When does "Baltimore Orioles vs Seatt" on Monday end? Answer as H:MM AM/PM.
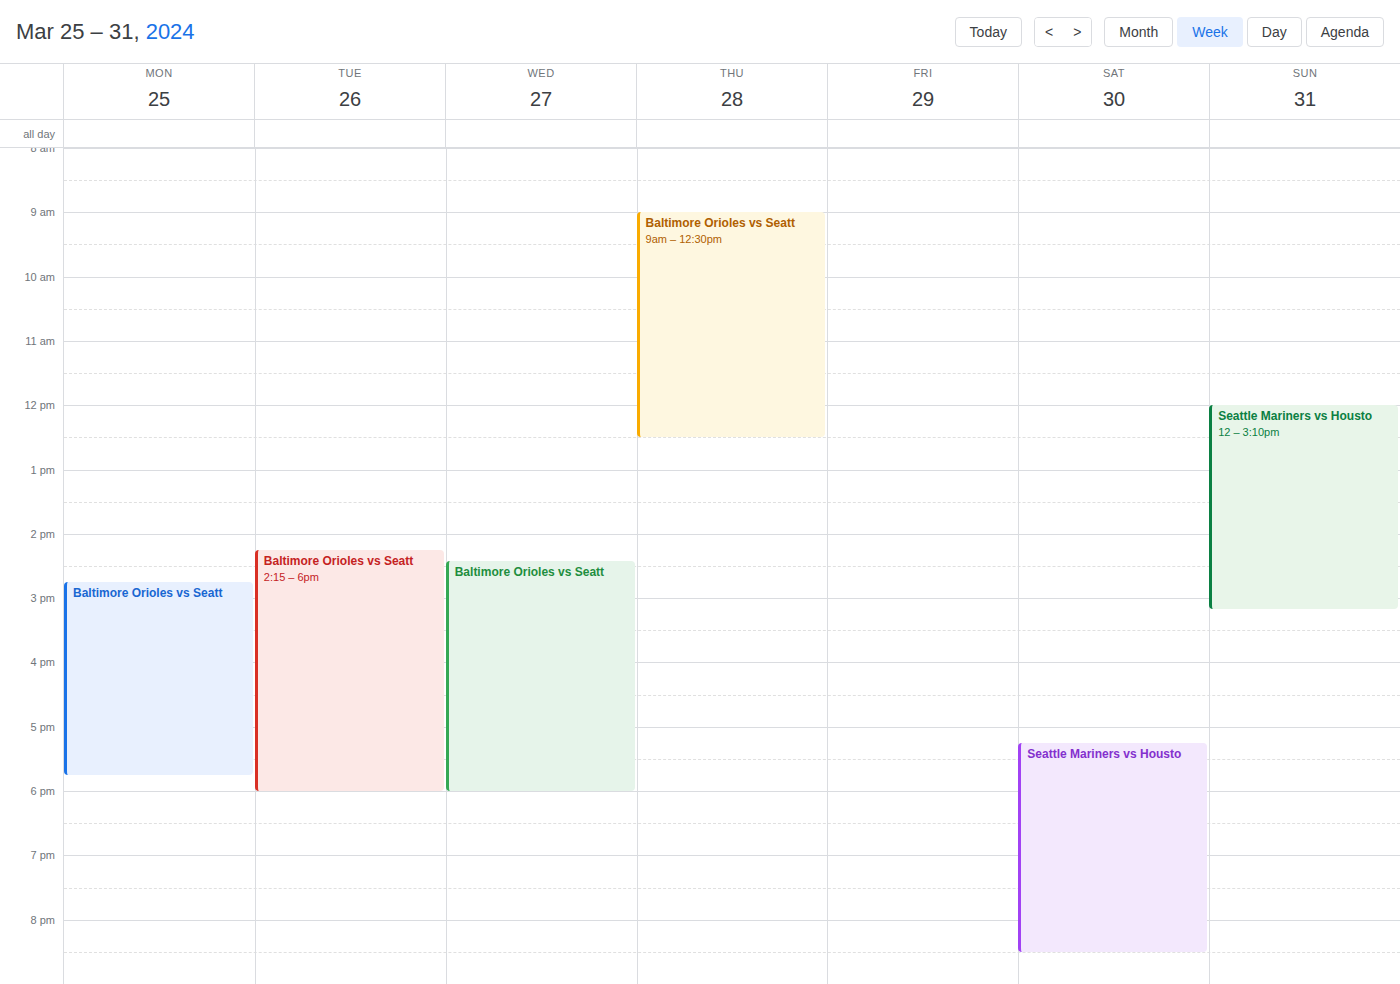
5:45 PM